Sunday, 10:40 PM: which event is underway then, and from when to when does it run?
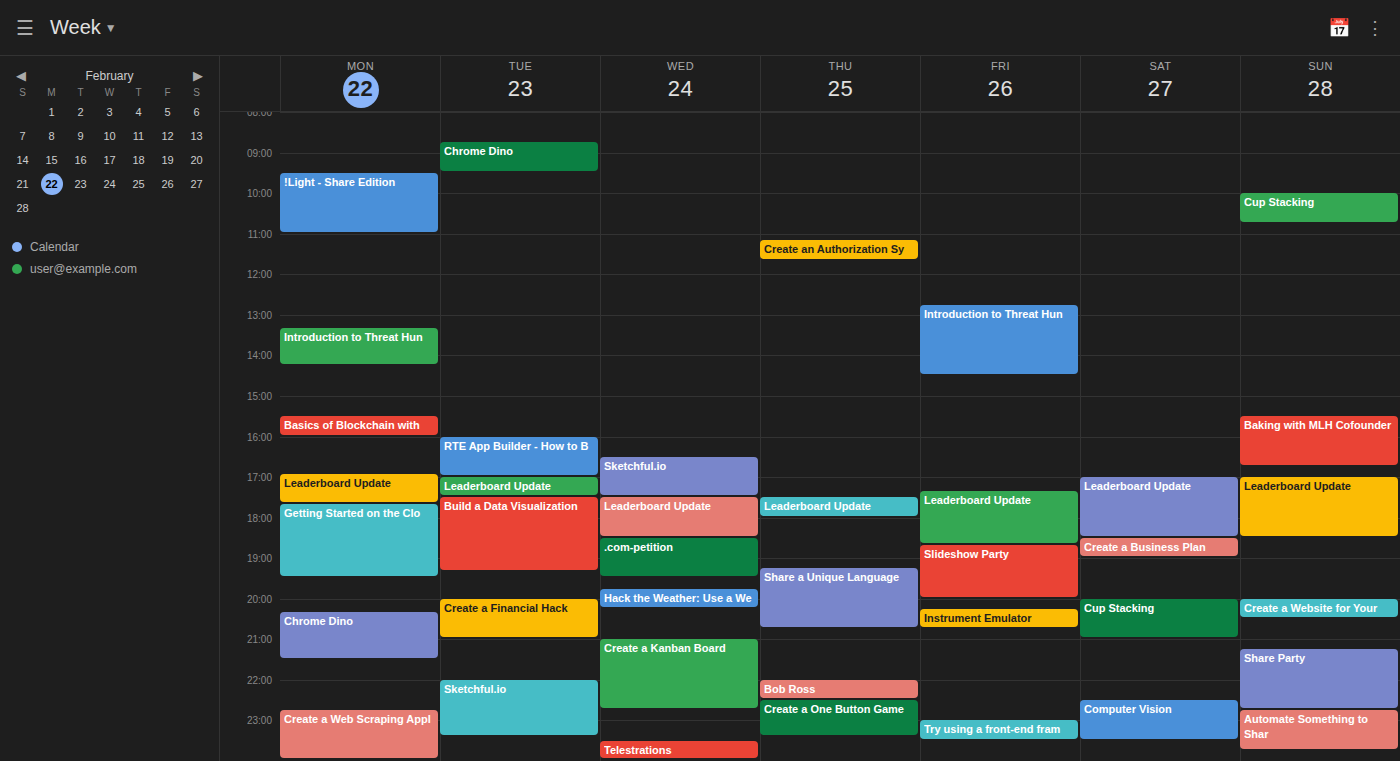
"Share Party", 9:15 PM to 10:45 PM